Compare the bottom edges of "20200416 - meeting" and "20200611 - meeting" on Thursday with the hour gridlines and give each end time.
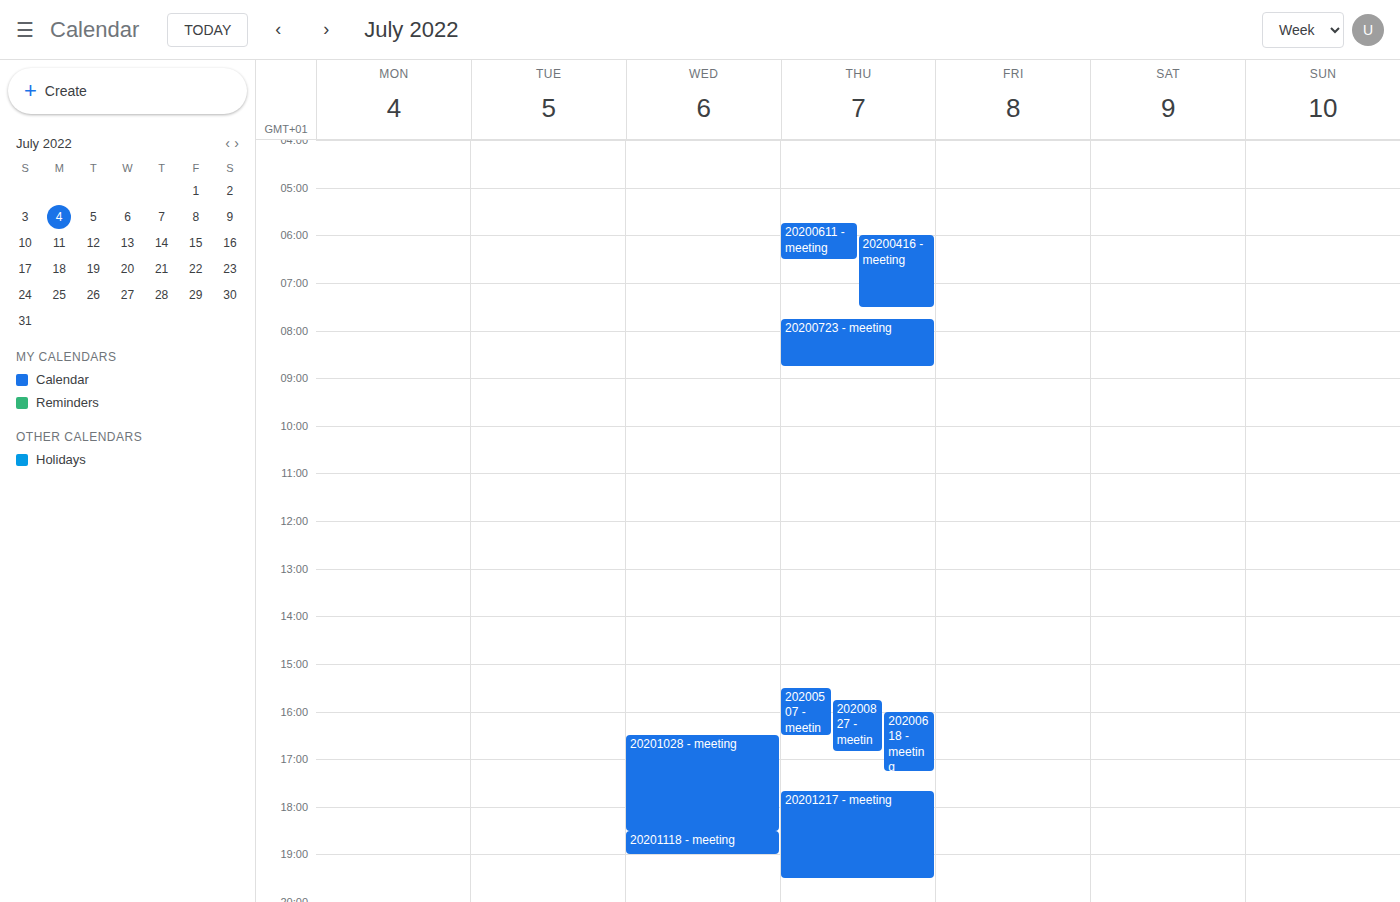
"20200416 - meeting": 07:30, halfway between the 07:00 and 08:00 lines. "20200611 - meeting": 06:30, halfway between the 06:00 and 07:00 lines.